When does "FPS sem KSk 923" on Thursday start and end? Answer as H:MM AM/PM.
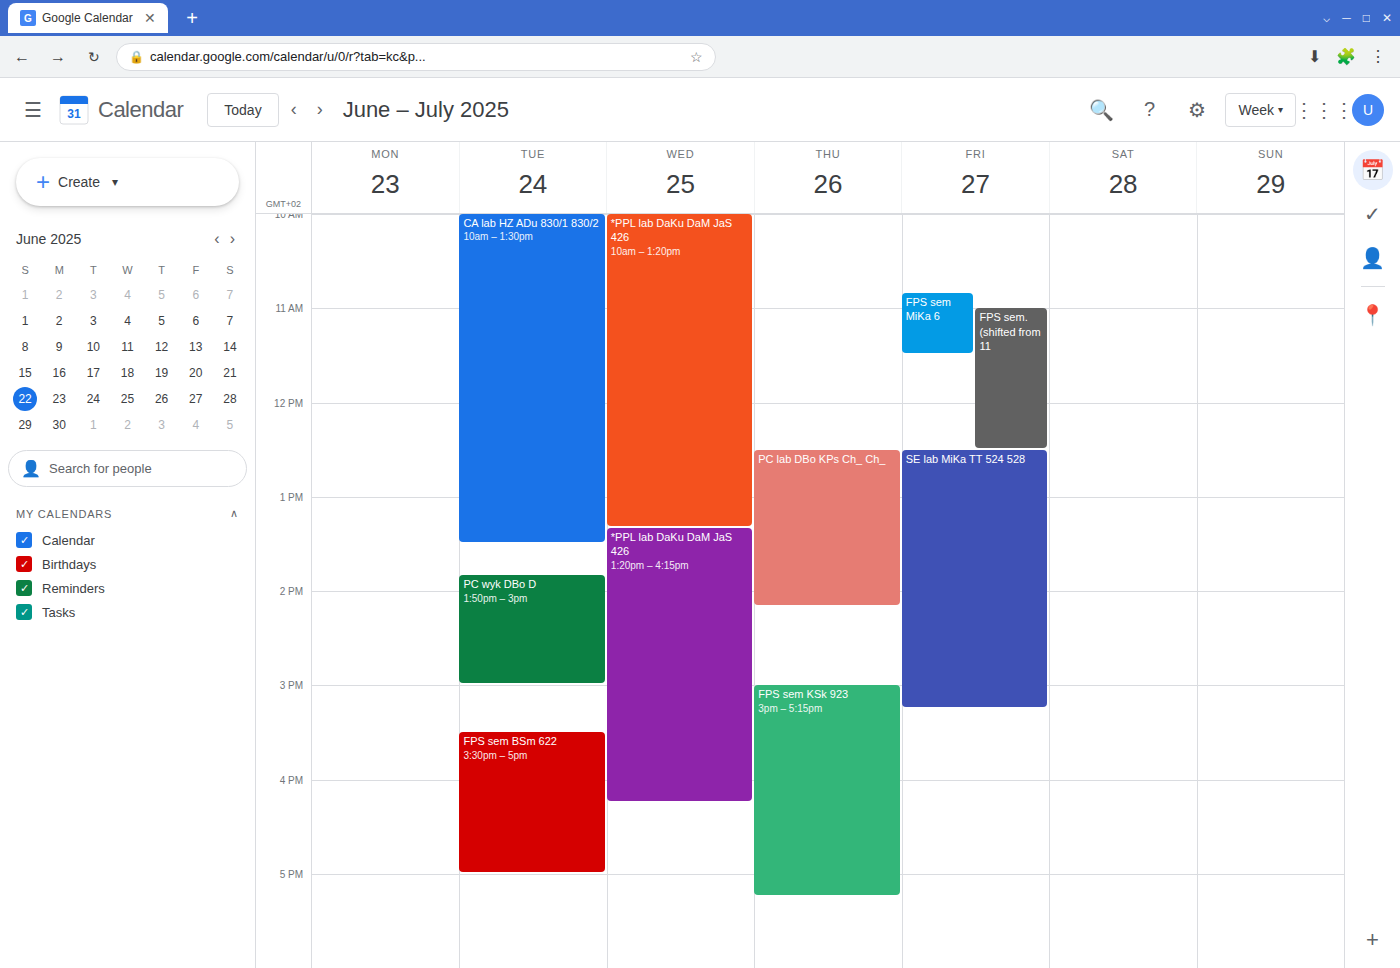
3:00 PM to 5:15 PM